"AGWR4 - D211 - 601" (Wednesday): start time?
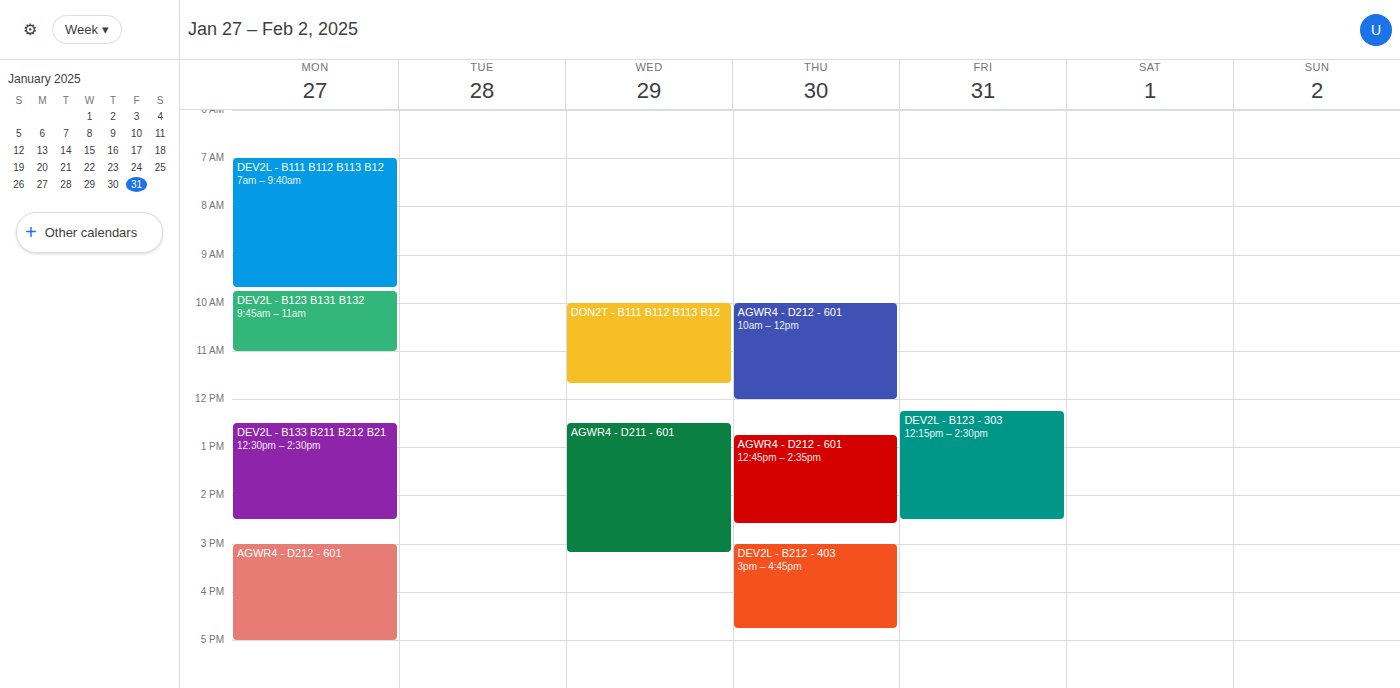
12:30 PM